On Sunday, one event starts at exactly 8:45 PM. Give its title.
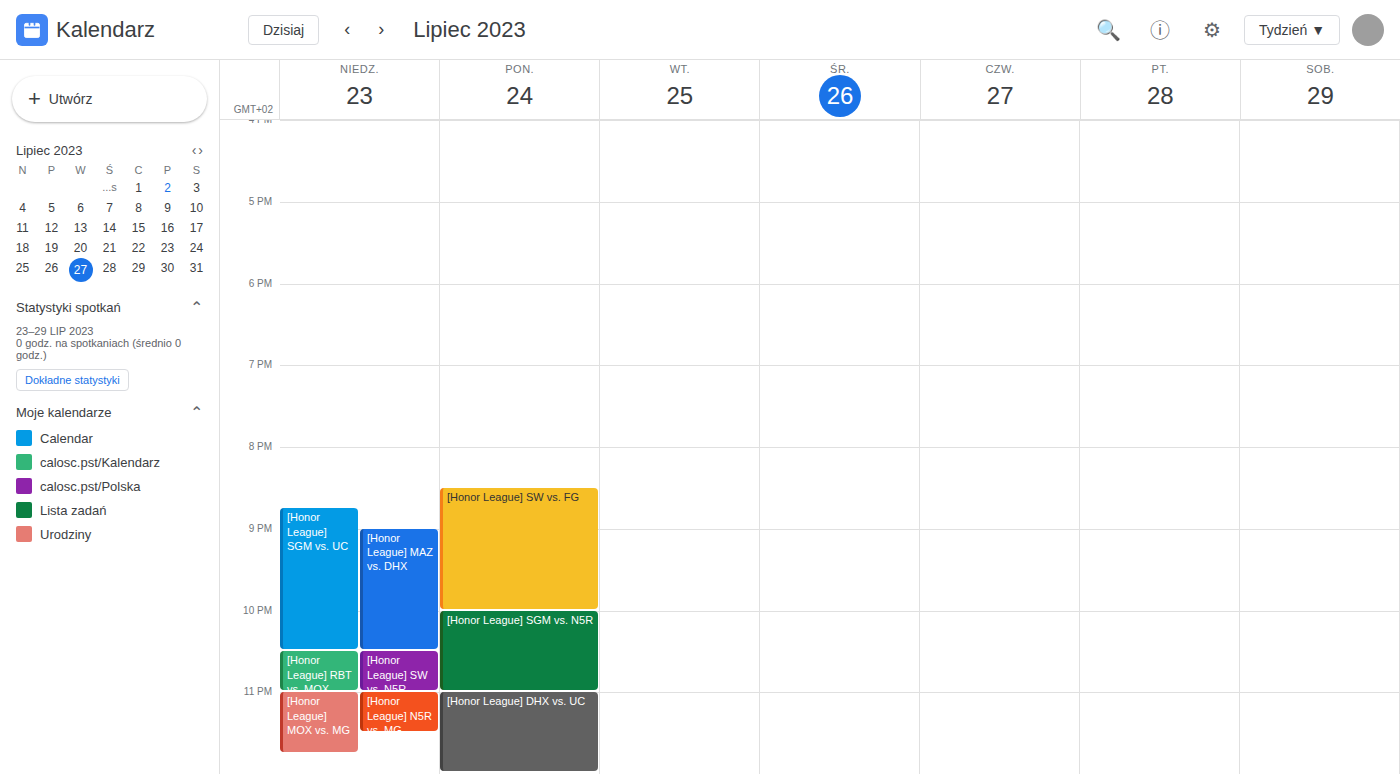
"[Honor League] SGM vs. UC"